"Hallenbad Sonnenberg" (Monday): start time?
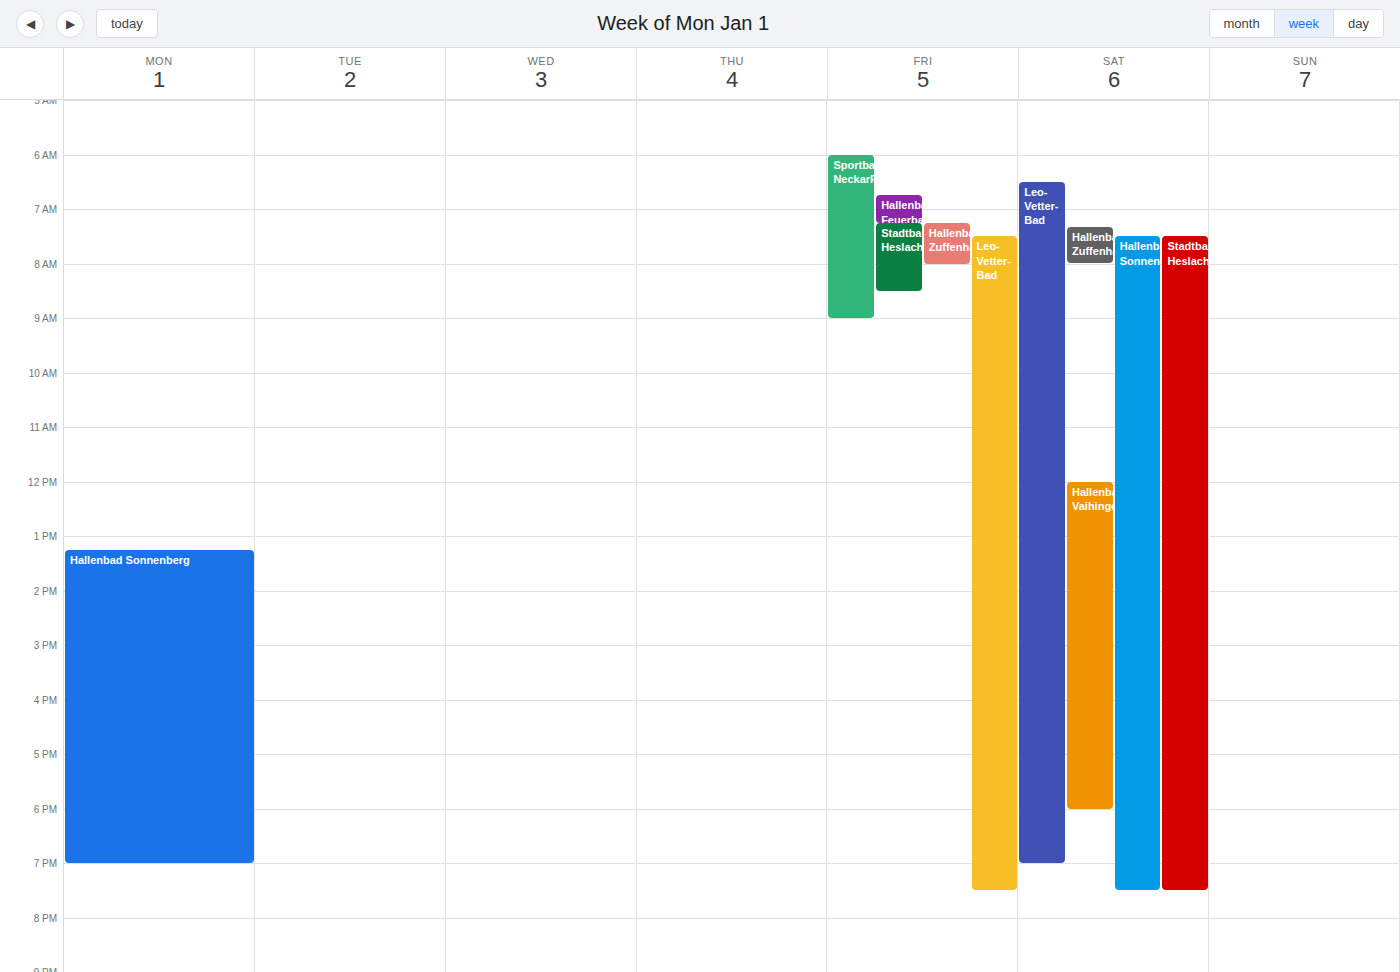
13:15